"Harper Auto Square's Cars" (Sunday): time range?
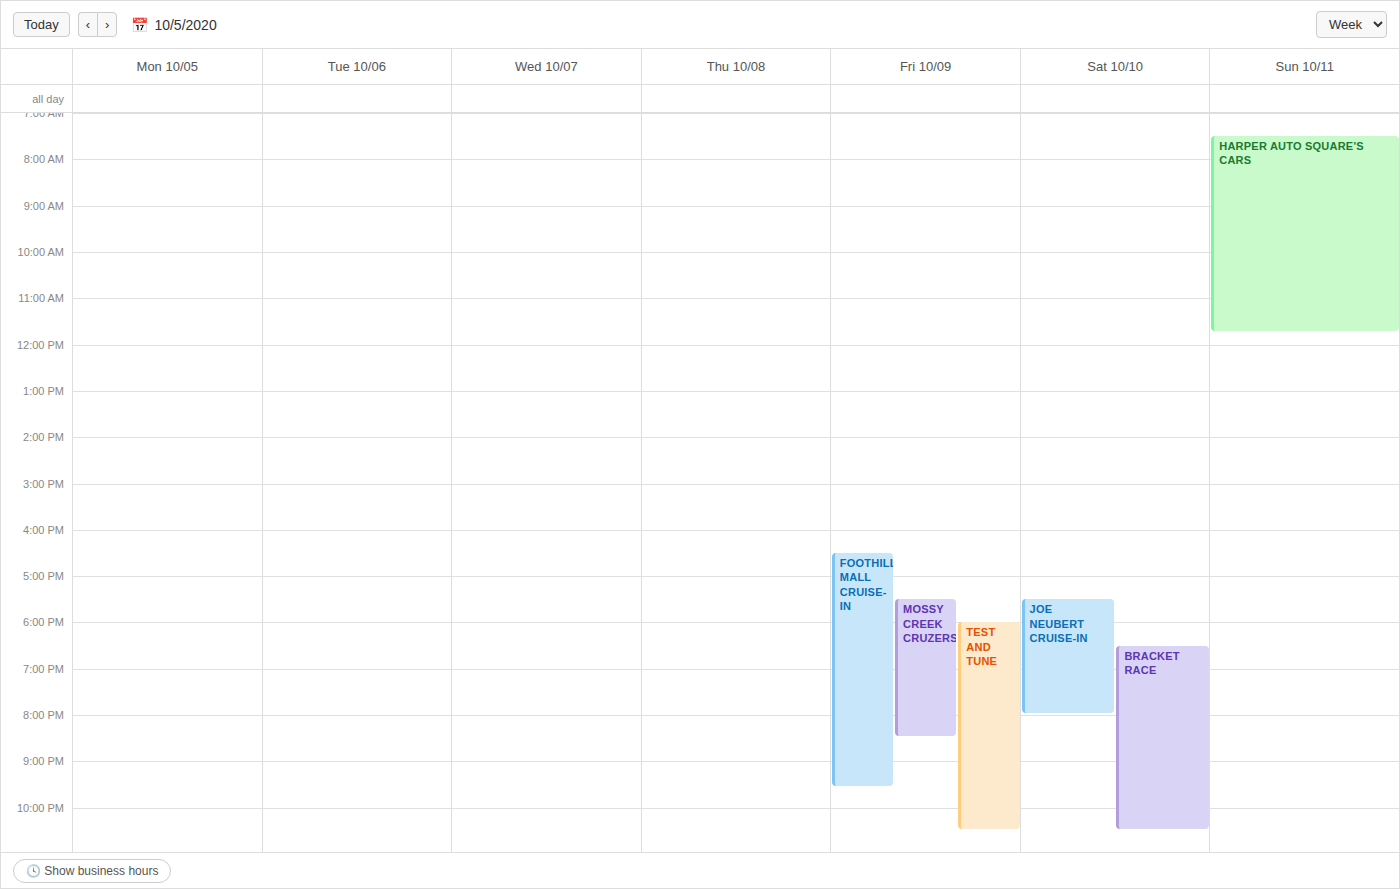
7:30 AM to 11:45 AM